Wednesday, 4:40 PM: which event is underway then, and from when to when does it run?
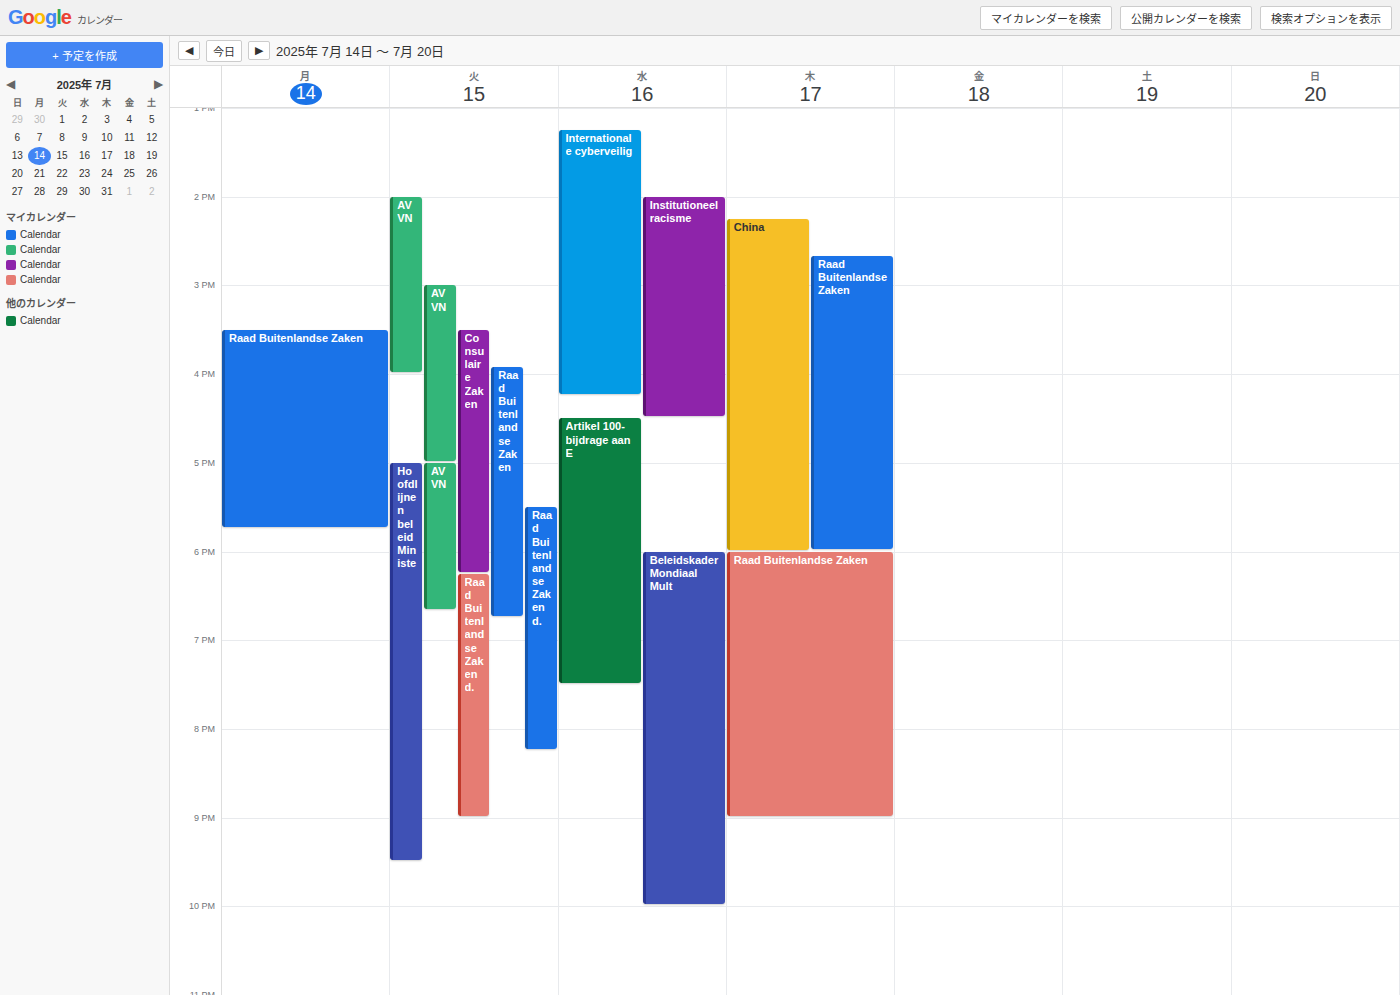
"Artikel 100-bijdrage aan E", 4:30 PM to 7:30 PM